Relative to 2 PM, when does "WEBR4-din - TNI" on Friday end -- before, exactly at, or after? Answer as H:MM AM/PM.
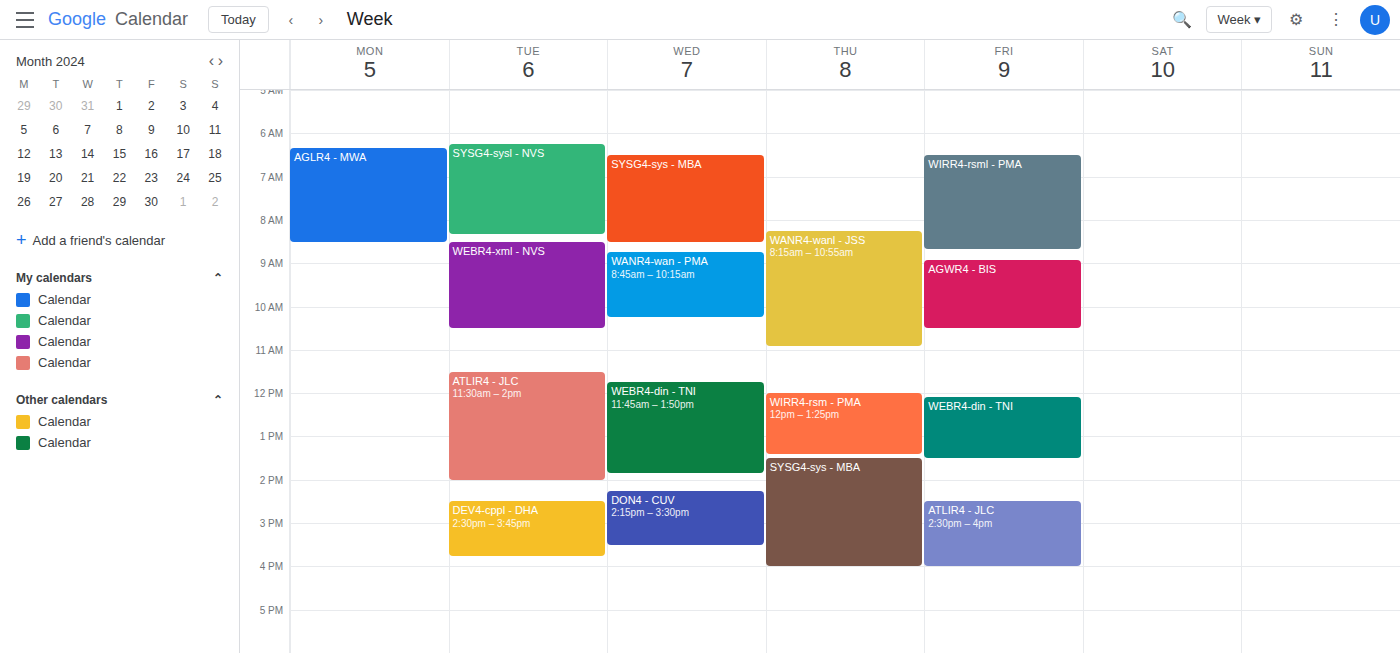
1:30 PM -- before 2 PM, 30 minutes above the 2 PM line.